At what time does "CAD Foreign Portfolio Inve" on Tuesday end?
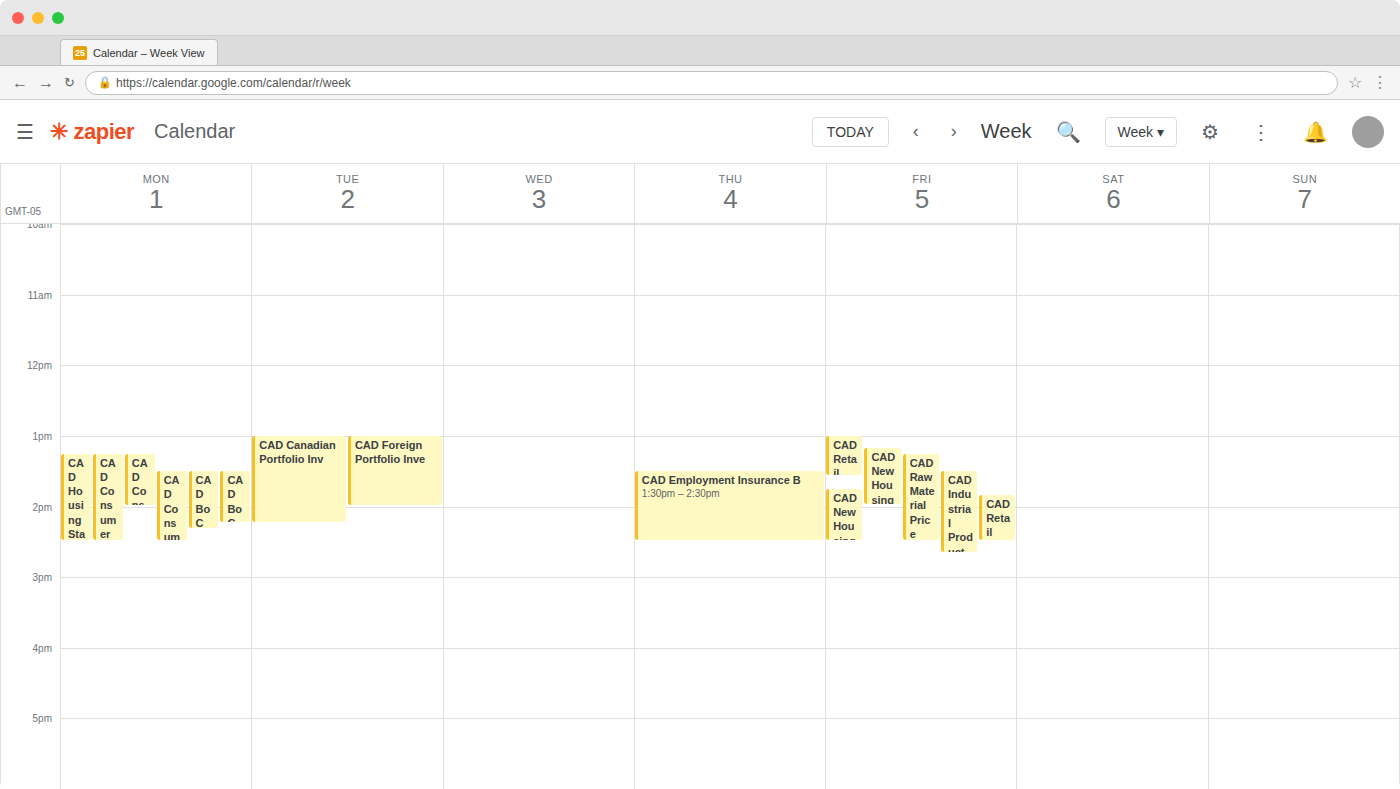
2:00 PM